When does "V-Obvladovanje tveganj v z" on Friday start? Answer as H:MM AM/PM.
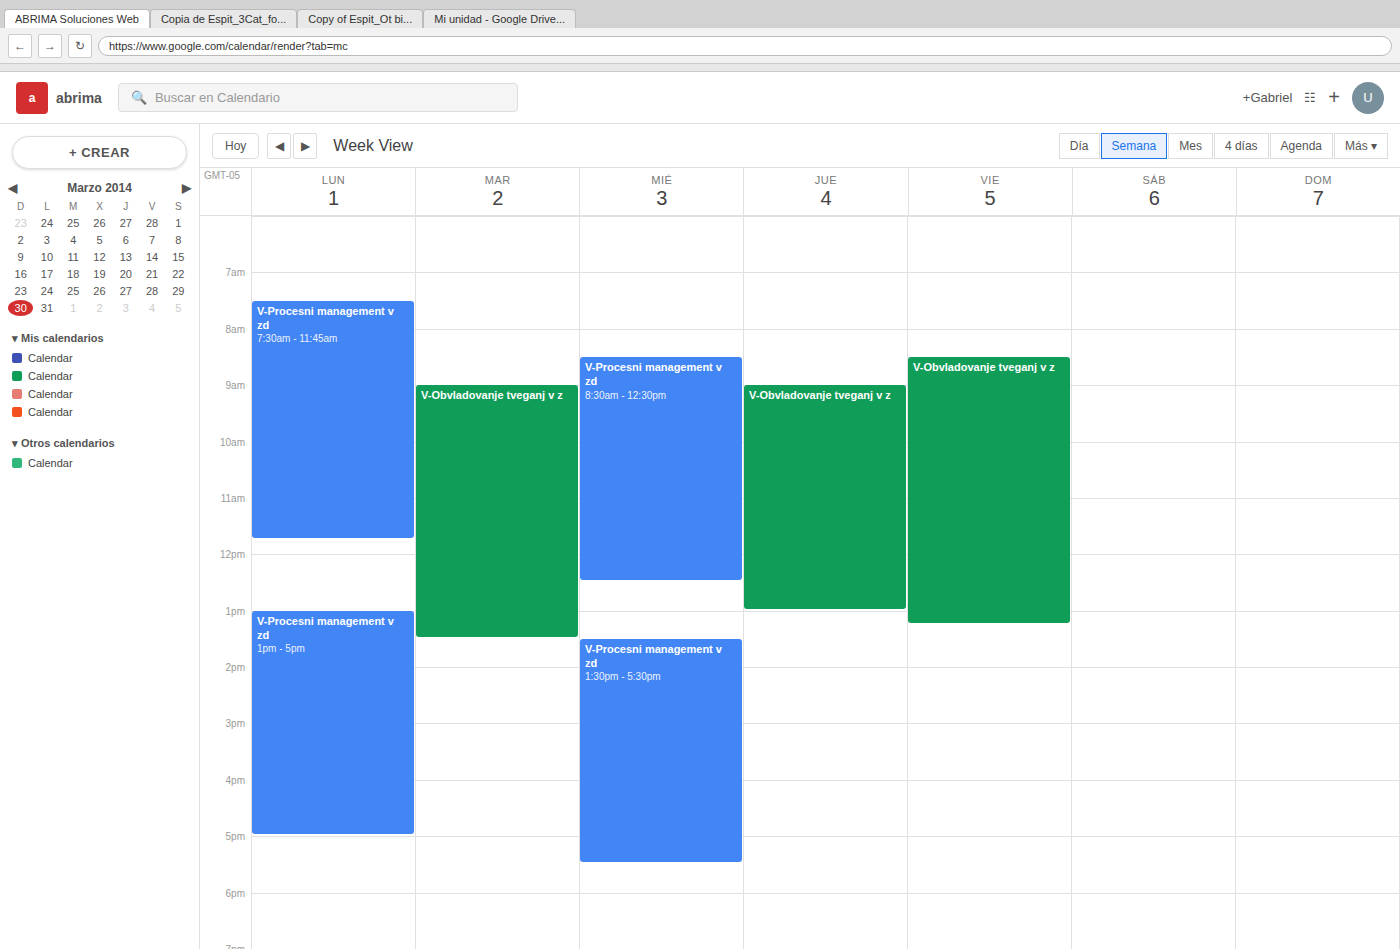
8:30 AM